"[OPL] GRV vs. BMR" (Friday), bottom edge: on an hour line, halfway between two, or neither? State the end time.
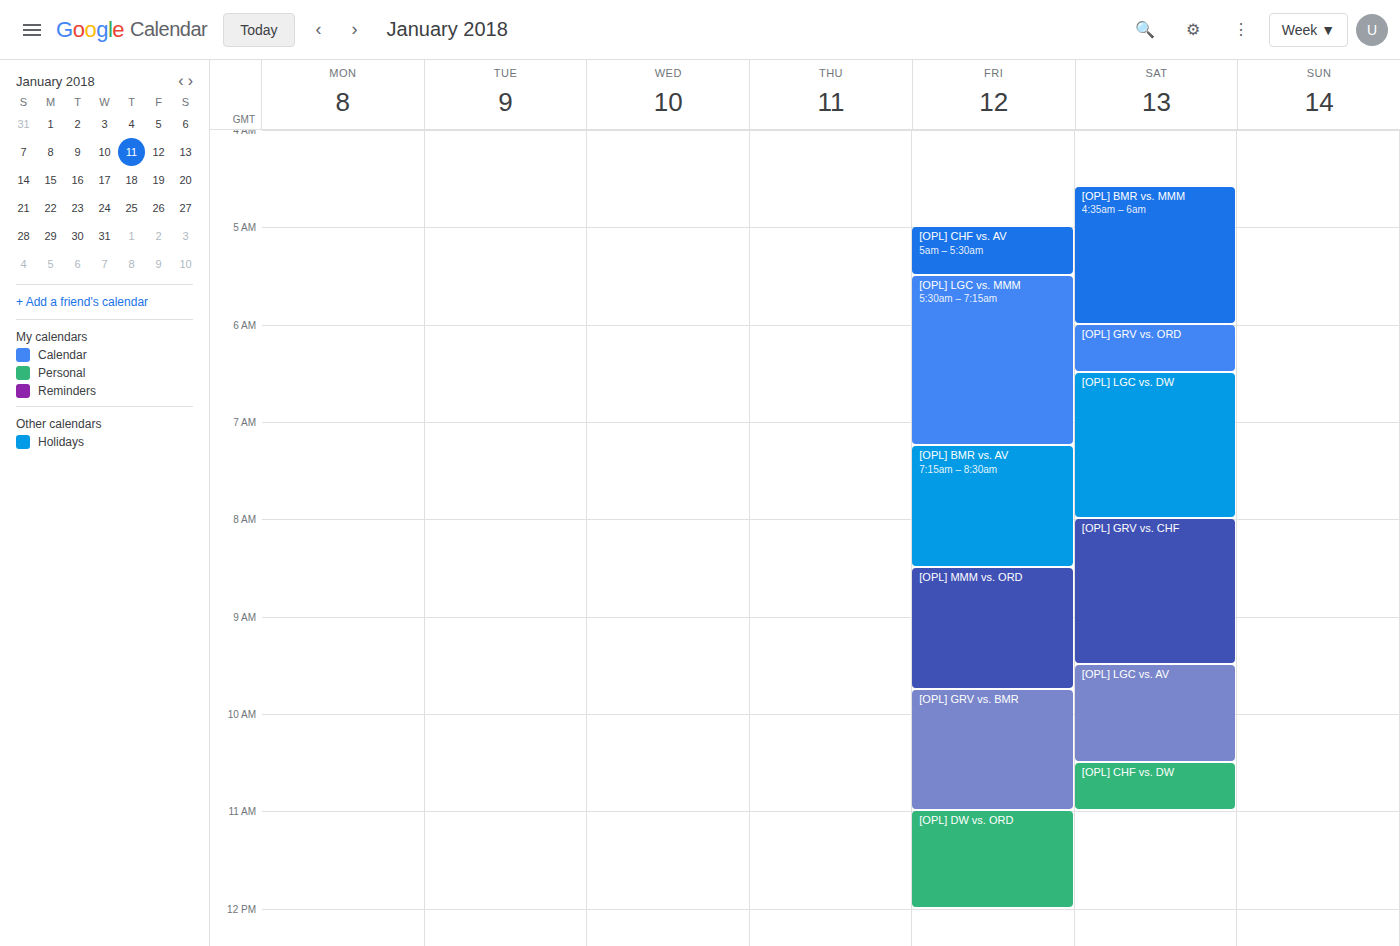
11:00 AM -- exactly on the 11 AM line.